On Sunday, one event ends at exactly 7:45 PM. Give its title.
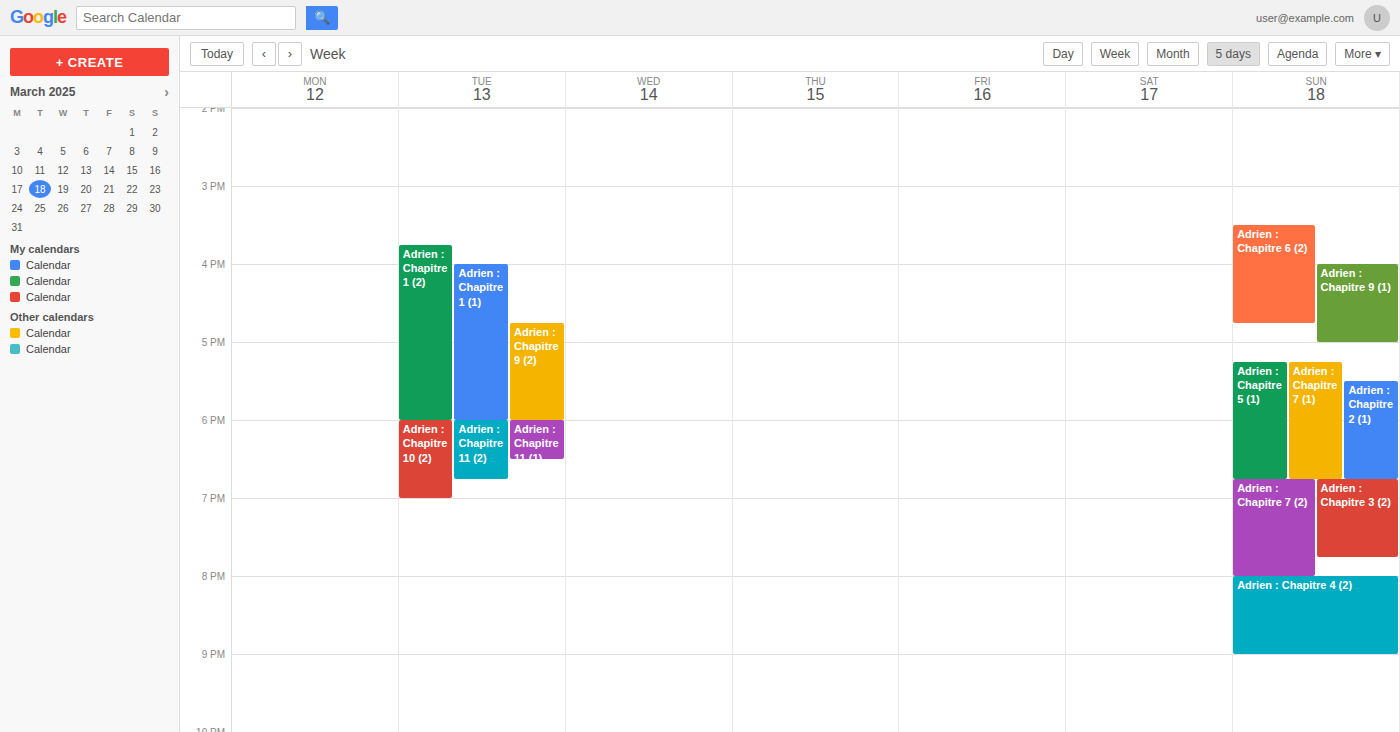
"Adrien : Chapitre 3 (2)"